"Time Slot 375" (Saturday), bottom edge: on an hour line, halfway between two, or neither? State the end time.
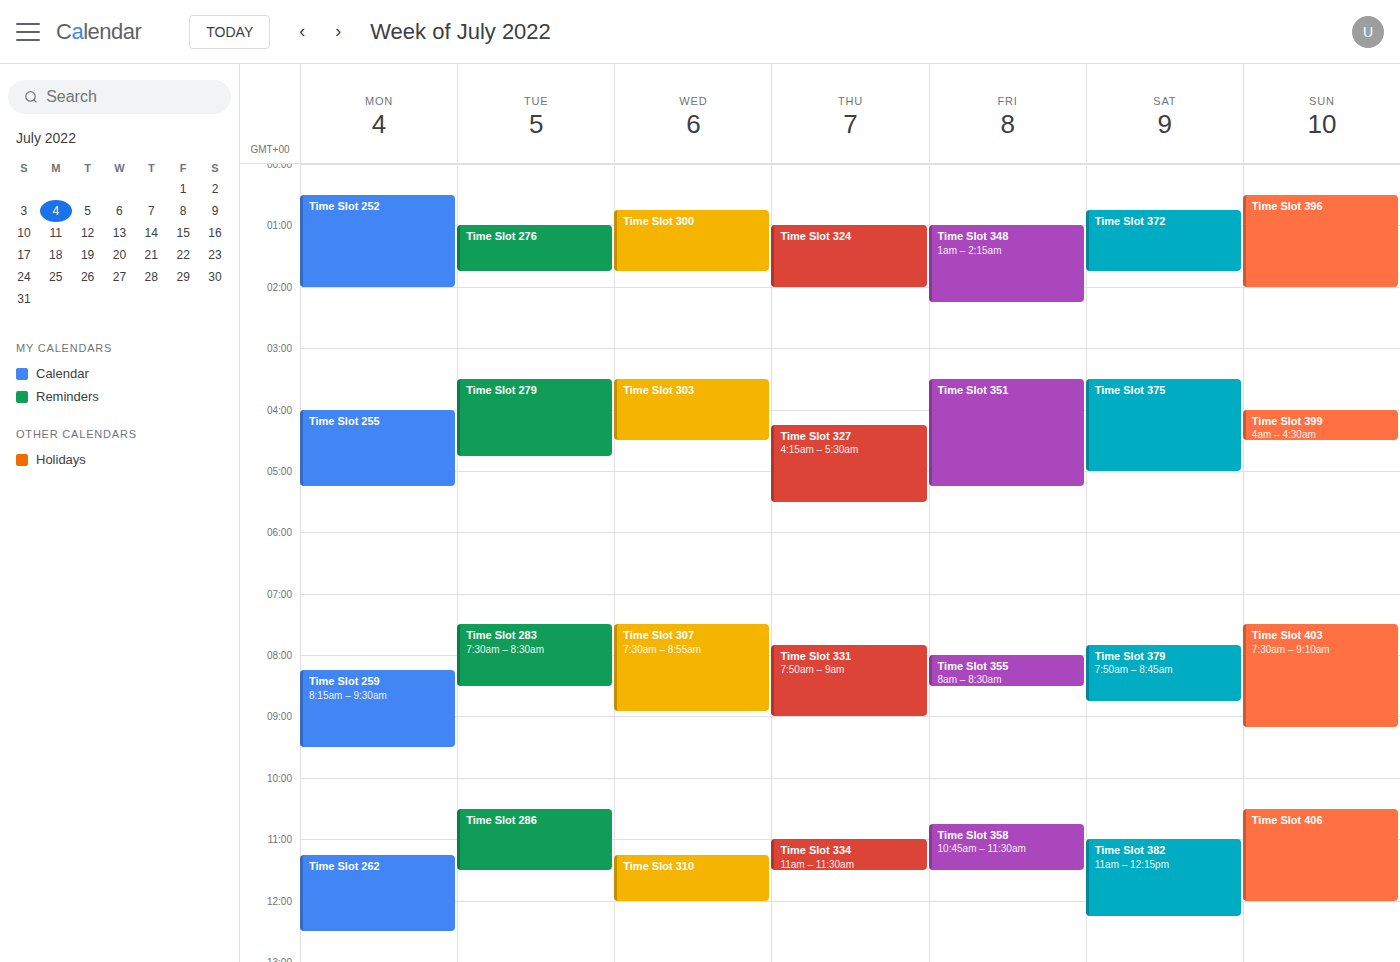
5:00 AM -- exactly on the 5 AM line.